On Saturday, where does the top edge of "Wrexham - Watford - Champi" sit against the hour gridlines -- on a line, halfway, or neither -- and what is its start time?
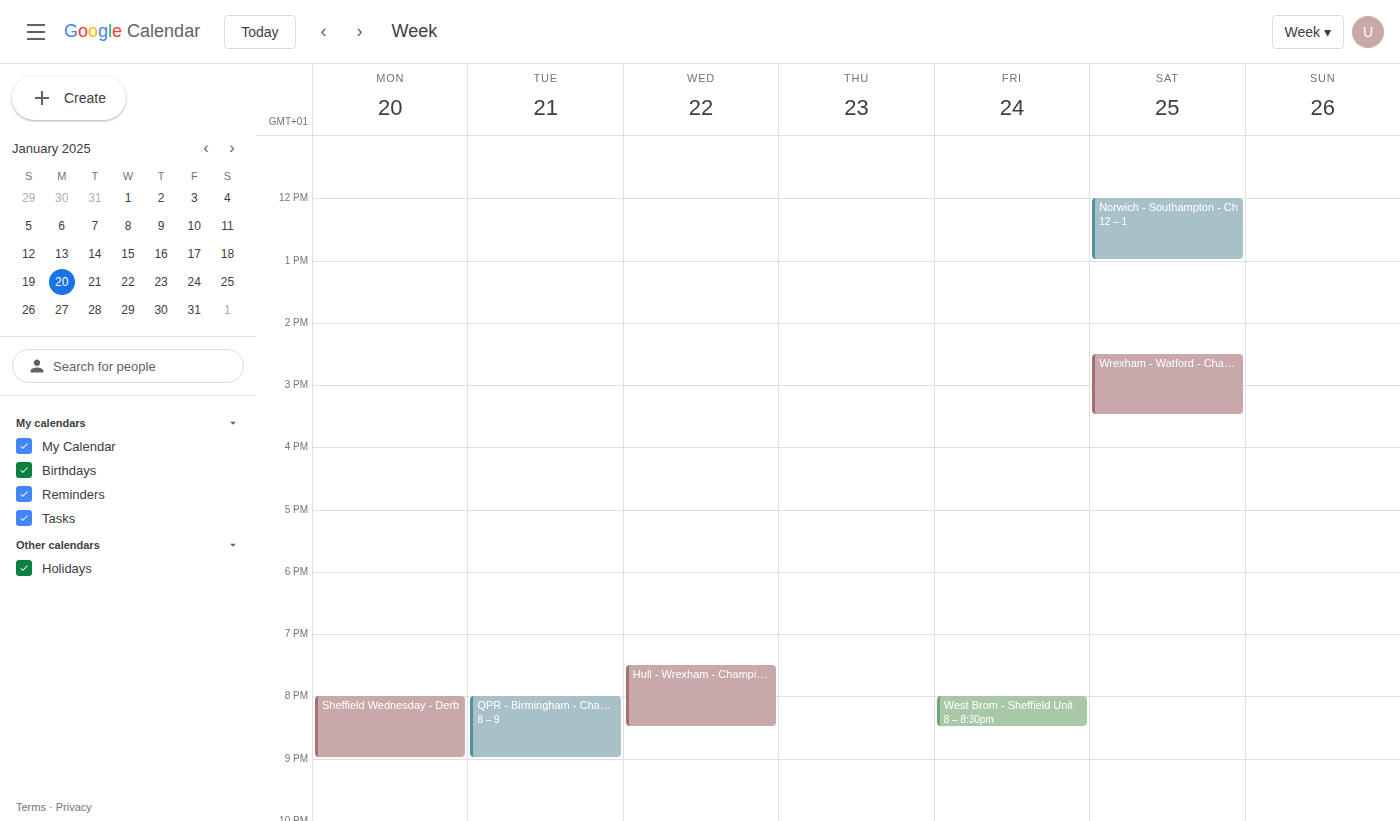
2:30 PM -- halfway between the 2 PM and 3 PM lines.